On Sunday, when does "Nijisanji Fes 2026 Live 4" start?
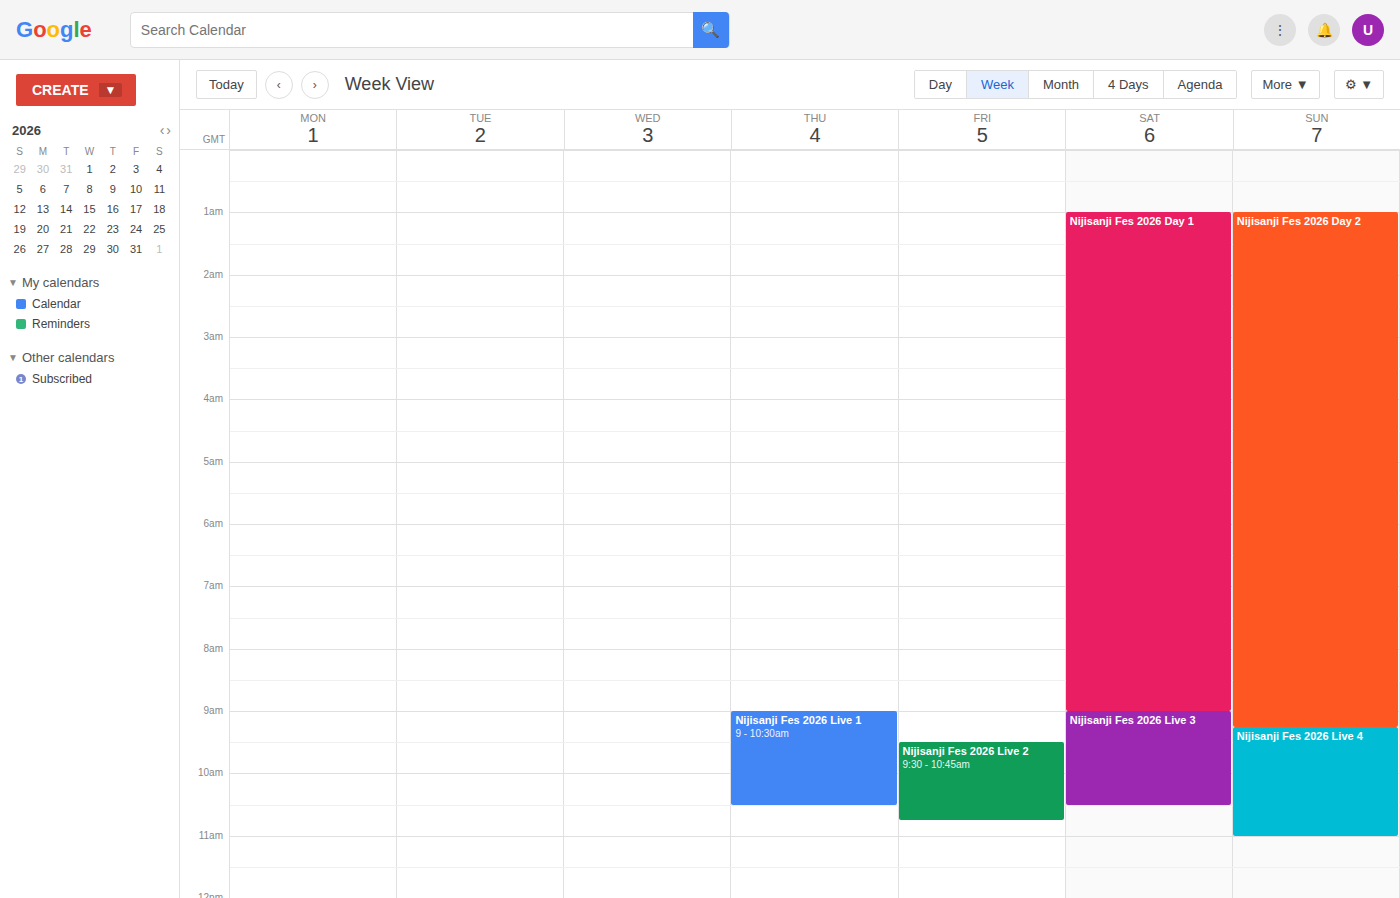
9:15 AM